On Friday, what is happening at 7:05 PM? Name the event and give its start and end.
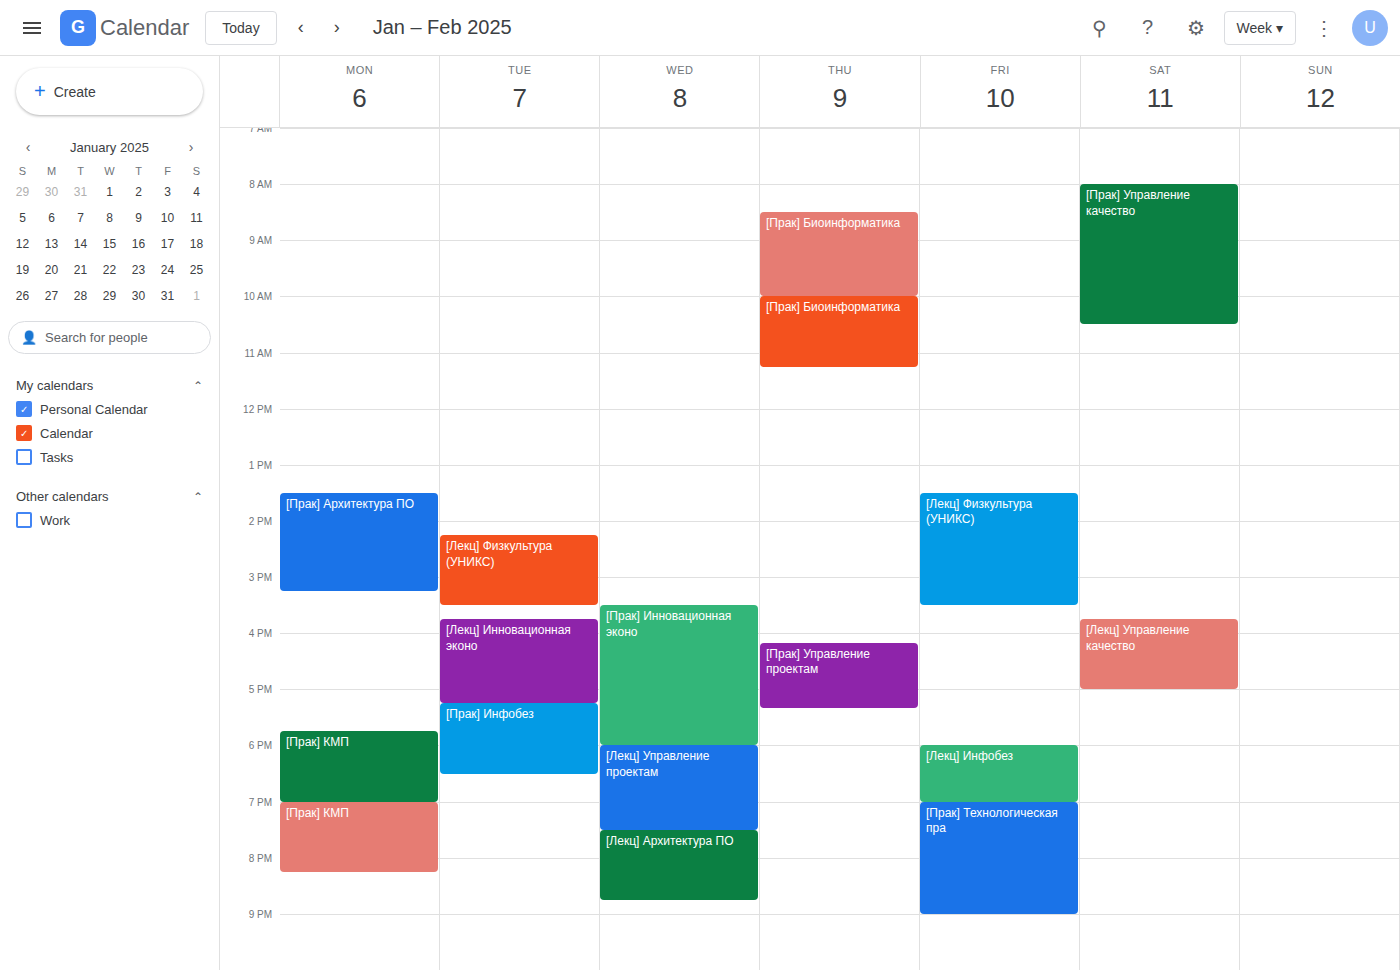
"[Прак] Технологическая пра", 7:00 PM to 9:00 PM